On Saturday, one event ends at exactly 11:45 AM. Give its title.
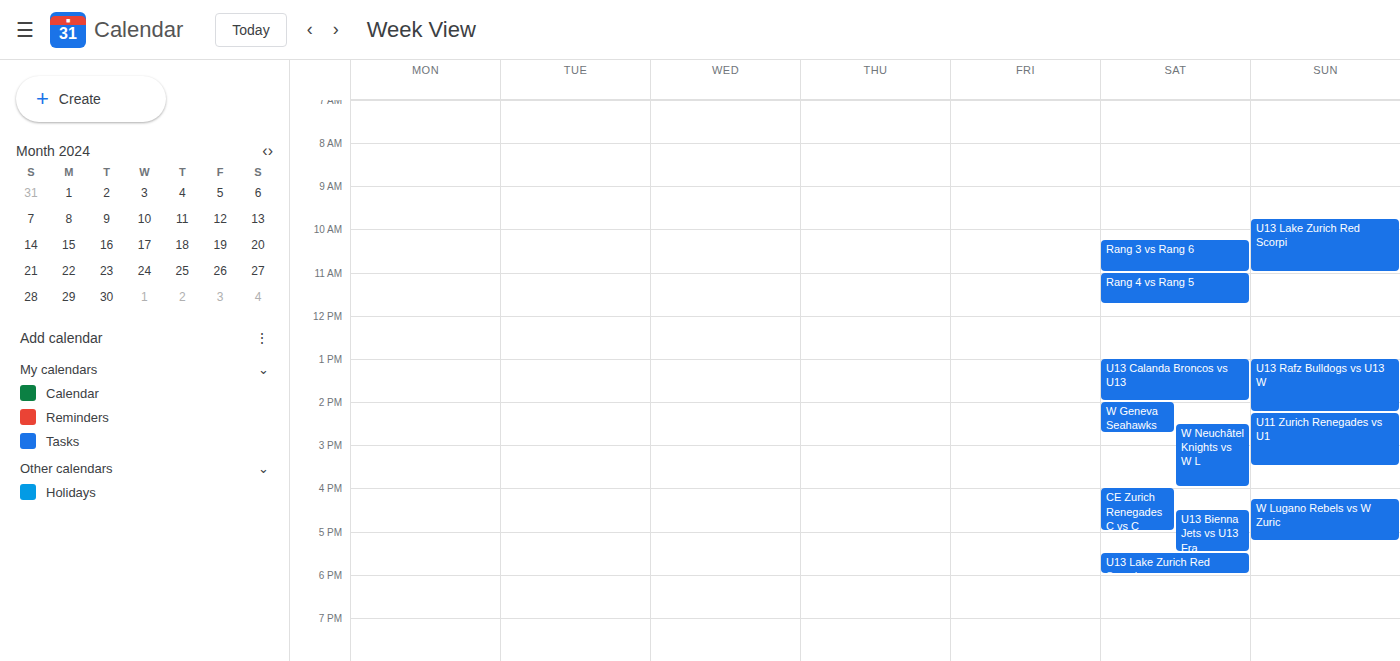
"Rang 4 vs Rang 5"